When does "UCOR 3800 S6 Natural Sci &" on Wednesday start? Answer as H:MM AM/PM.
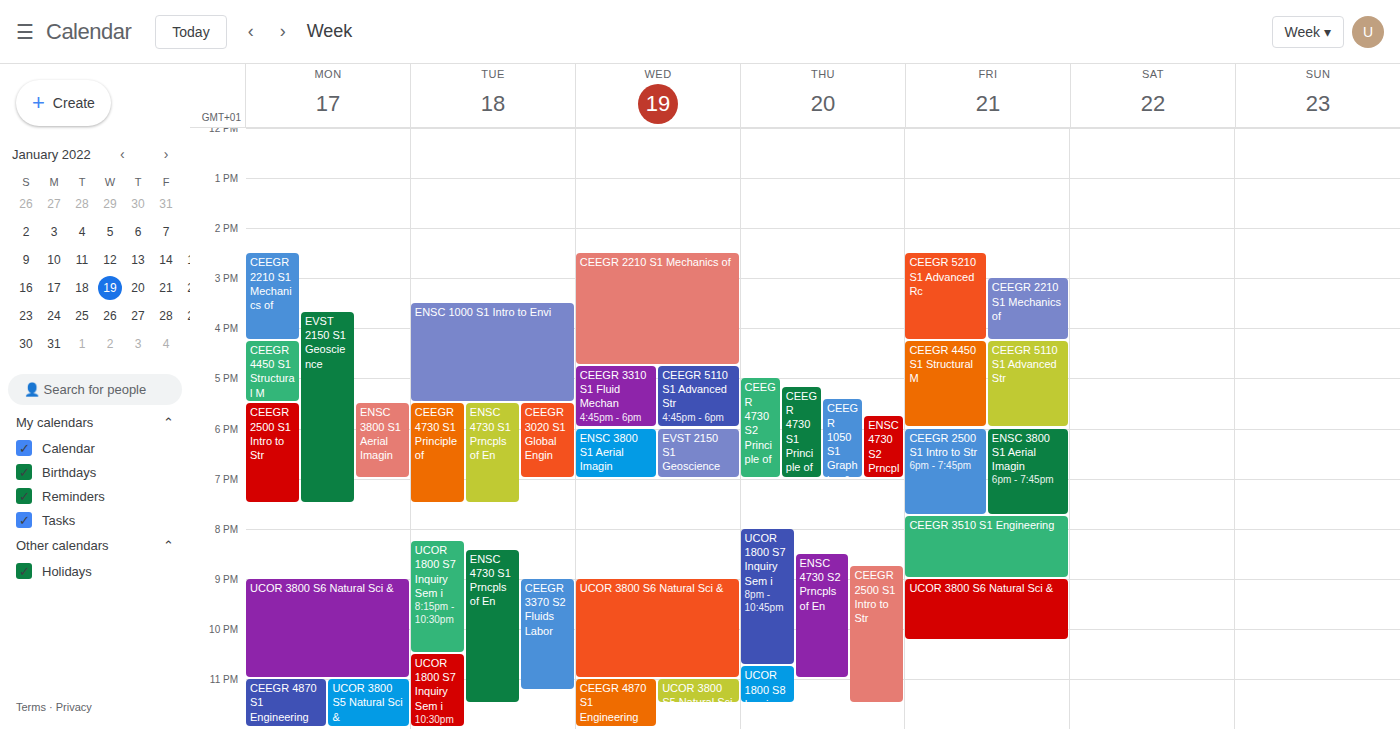
9:00 PM